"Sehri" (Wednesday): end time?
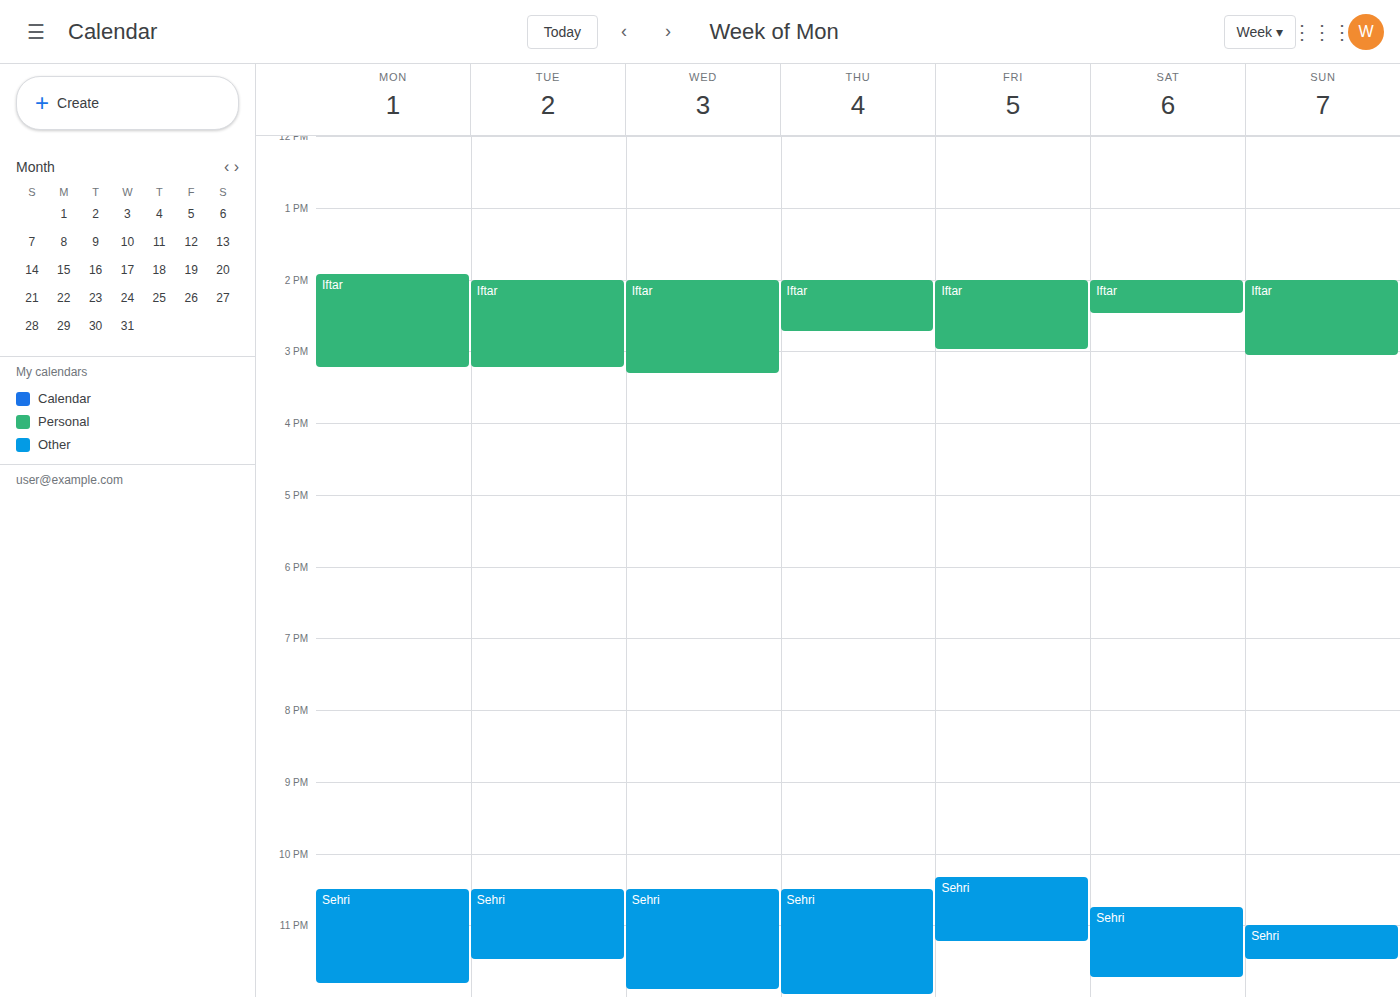
23:55